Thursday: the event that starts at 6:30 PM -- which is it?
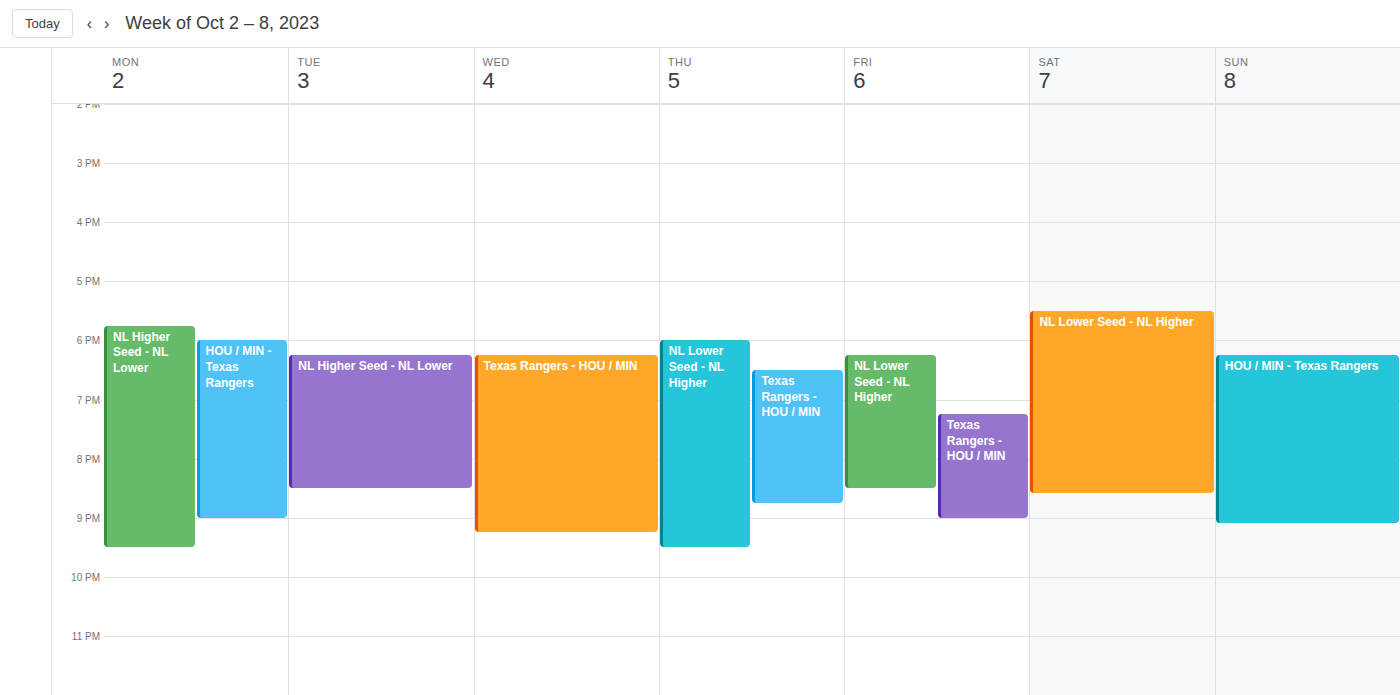
"Texas Rangers - HOU / MIN"